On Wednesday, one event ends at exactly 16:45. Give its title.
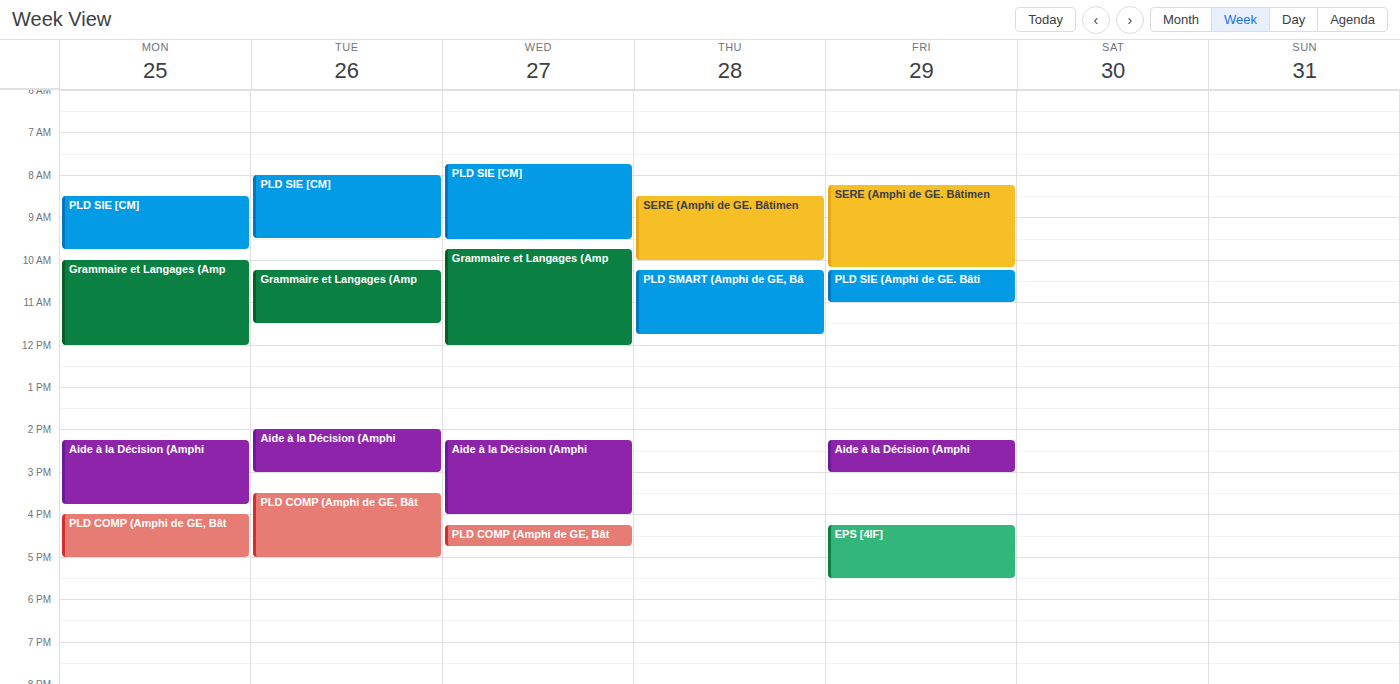
"PLD COMP (Amphi de GE, Bât"